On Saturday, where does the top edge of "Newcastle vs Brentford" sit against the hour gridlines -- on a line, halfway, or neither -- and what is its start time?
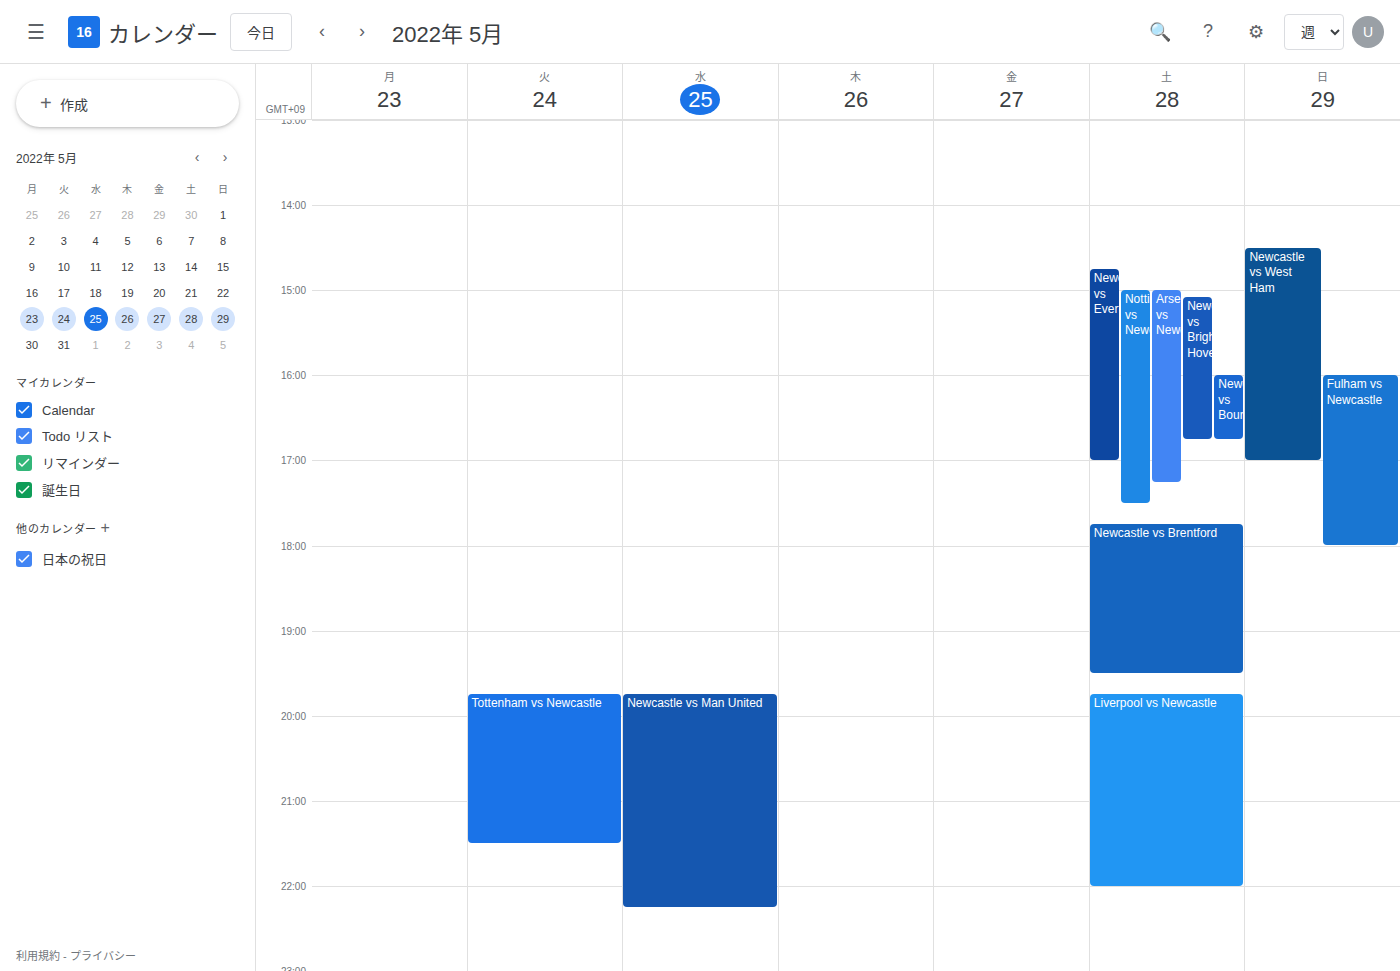
5:45 PM -- neither: three quarters of the way from the 5 PM line to the 6 PM line.